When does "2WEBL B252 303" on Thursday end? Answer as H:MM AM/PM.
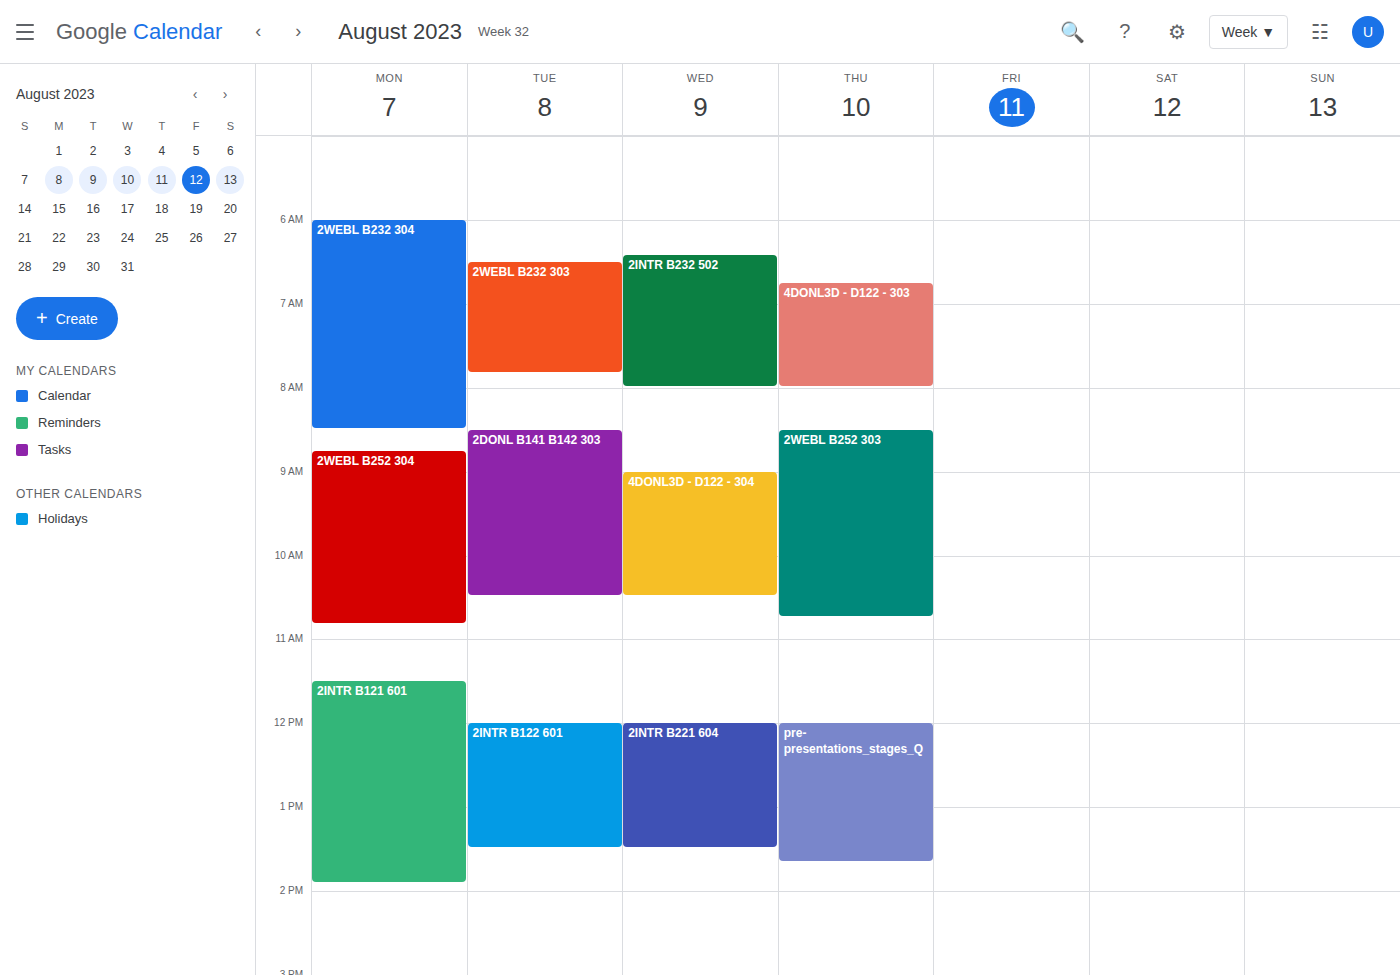
10:45 AM